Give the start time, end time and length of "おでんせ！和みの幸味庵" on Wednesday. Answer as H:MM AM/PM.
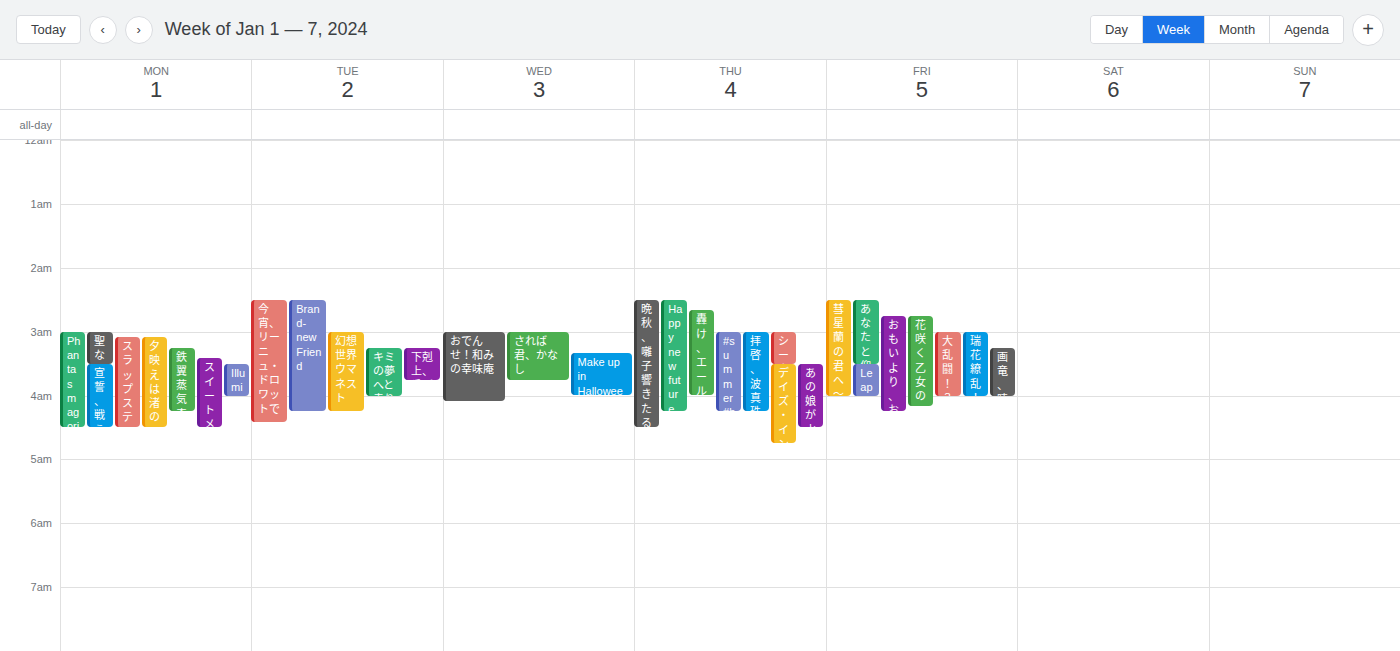
3:00 AM to 4:05 AM, 1 hour 5 minutes